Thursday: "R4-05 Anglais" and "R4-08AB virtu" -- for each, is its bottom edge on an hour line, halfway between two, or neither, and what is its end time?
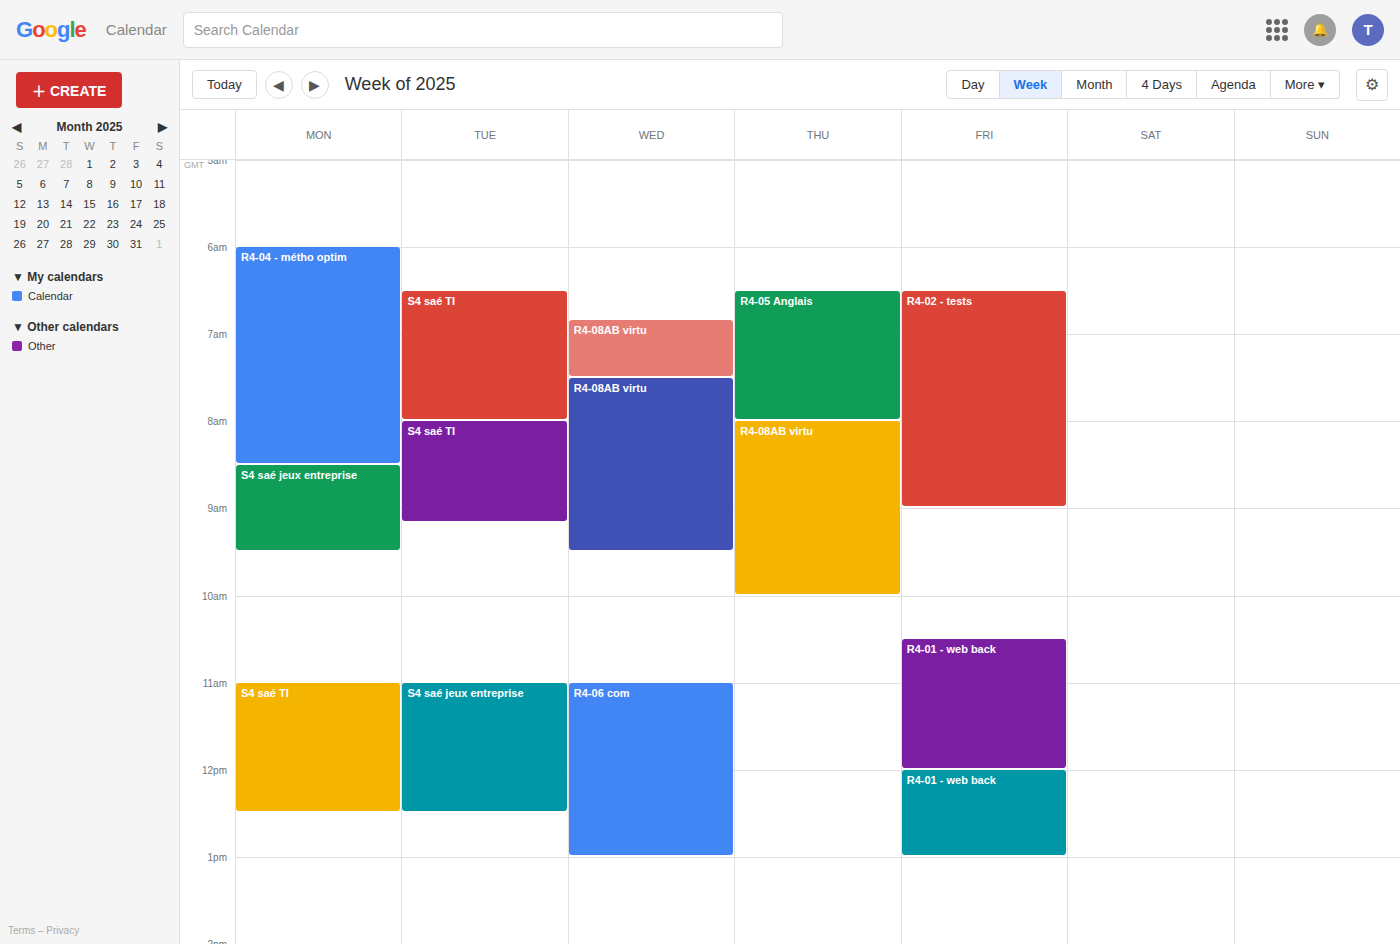
"R4-05 Anglais": 8:00 AM, exactly on the 8 AM line. "R4-08AB virtu": 10:00 AM, exactly on the 10 AM line.